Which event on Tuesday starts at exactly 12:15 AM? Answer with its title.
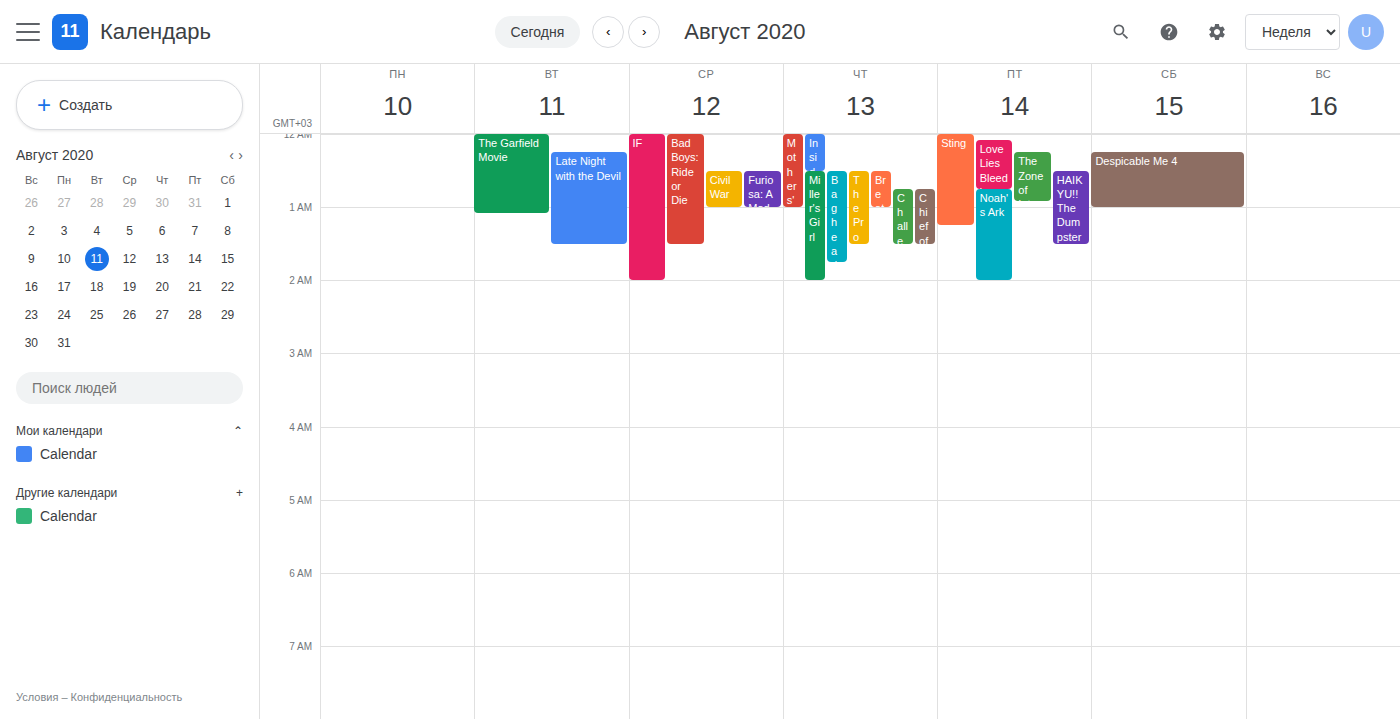
"Late Night with the Devil"